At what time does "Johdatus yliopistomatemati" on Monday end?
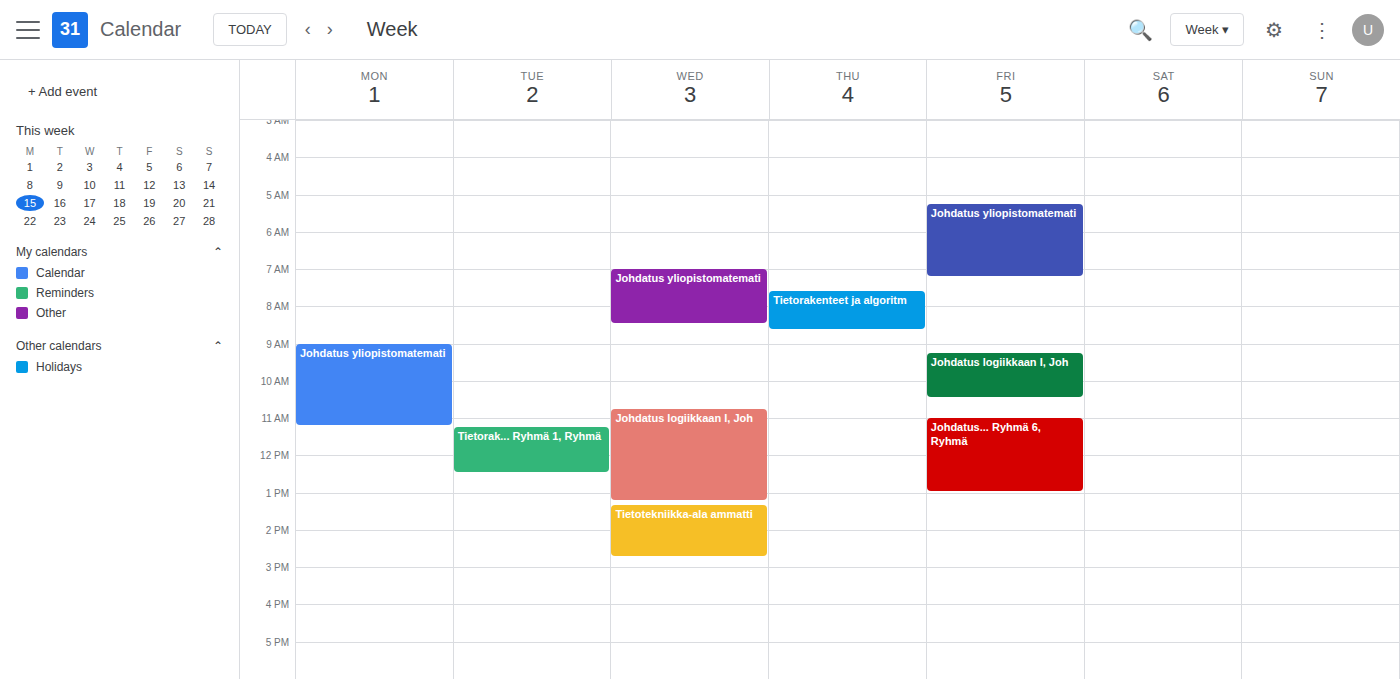
11:15 AM